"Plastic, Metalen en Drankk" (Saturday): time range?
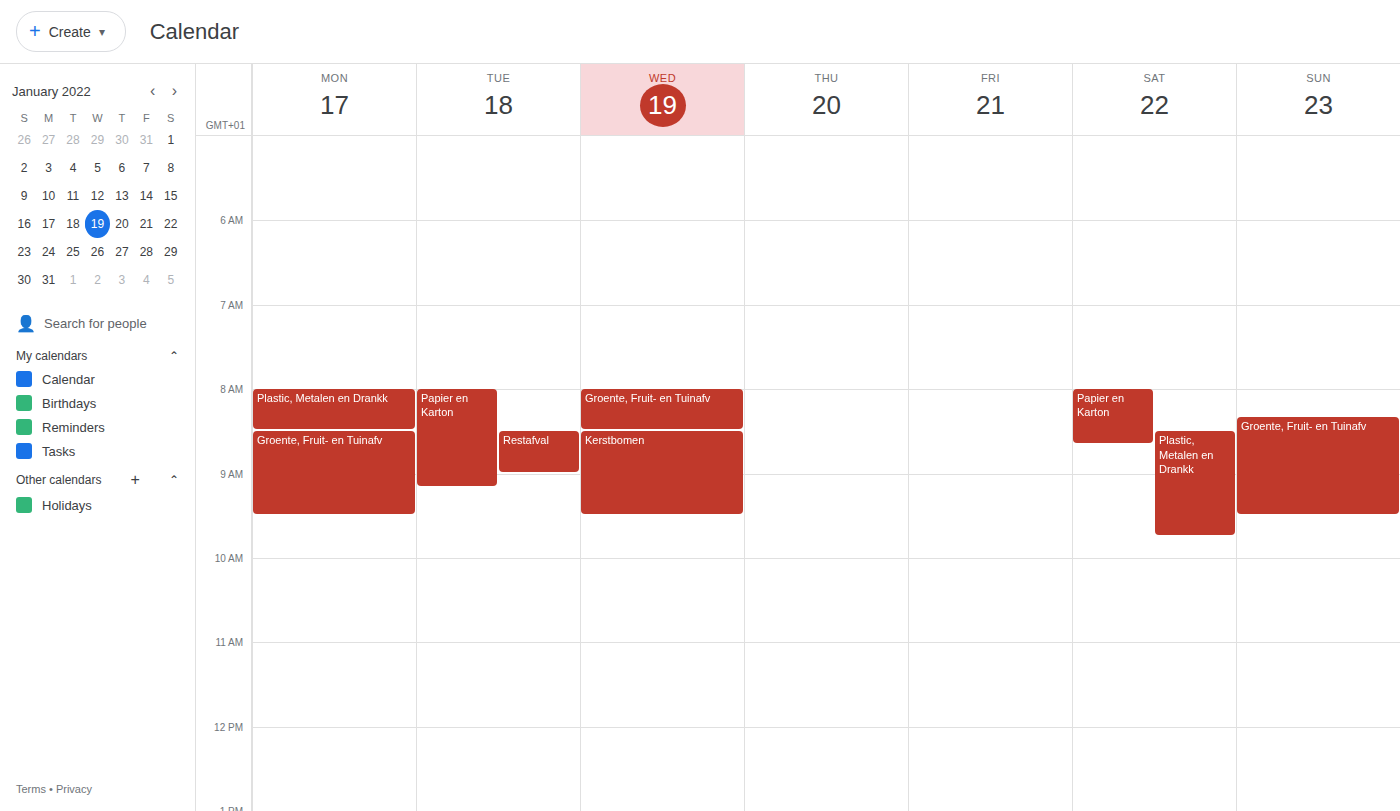
8:30 AM to 9:45 AM